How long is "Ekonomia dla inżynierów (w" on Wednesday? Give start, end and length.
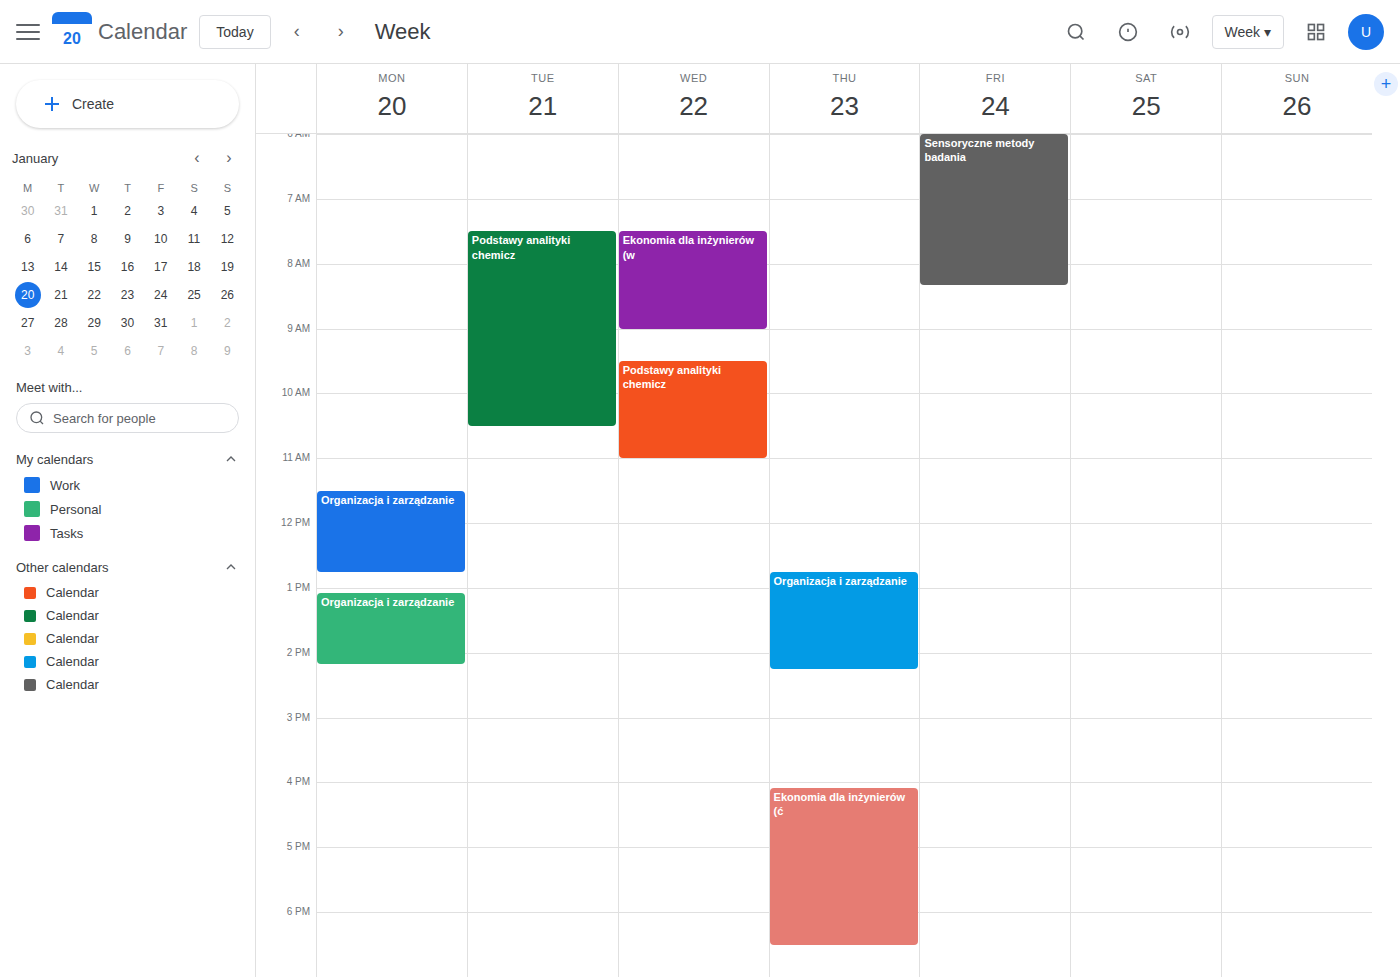
7:30 AM to 9:00 AM, 1 hour 30 minutes